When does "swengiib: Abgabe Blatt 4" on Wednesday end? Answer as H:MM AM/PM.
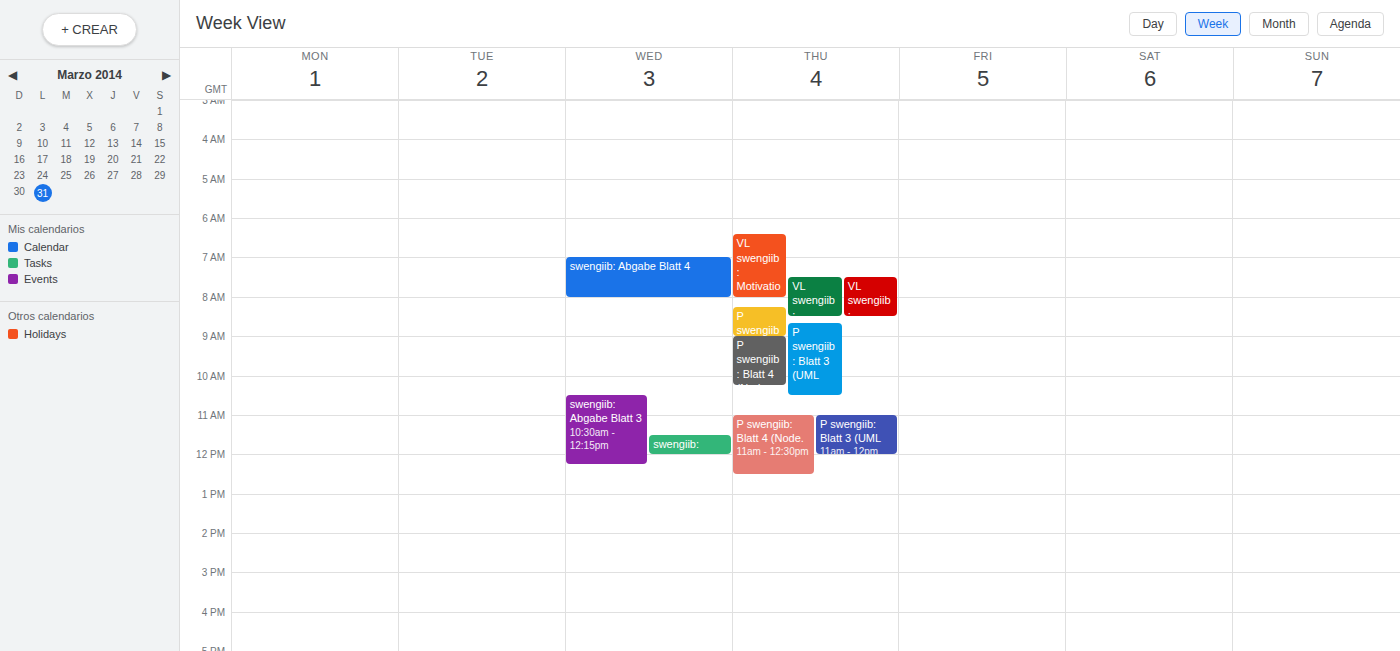
8:00 AM